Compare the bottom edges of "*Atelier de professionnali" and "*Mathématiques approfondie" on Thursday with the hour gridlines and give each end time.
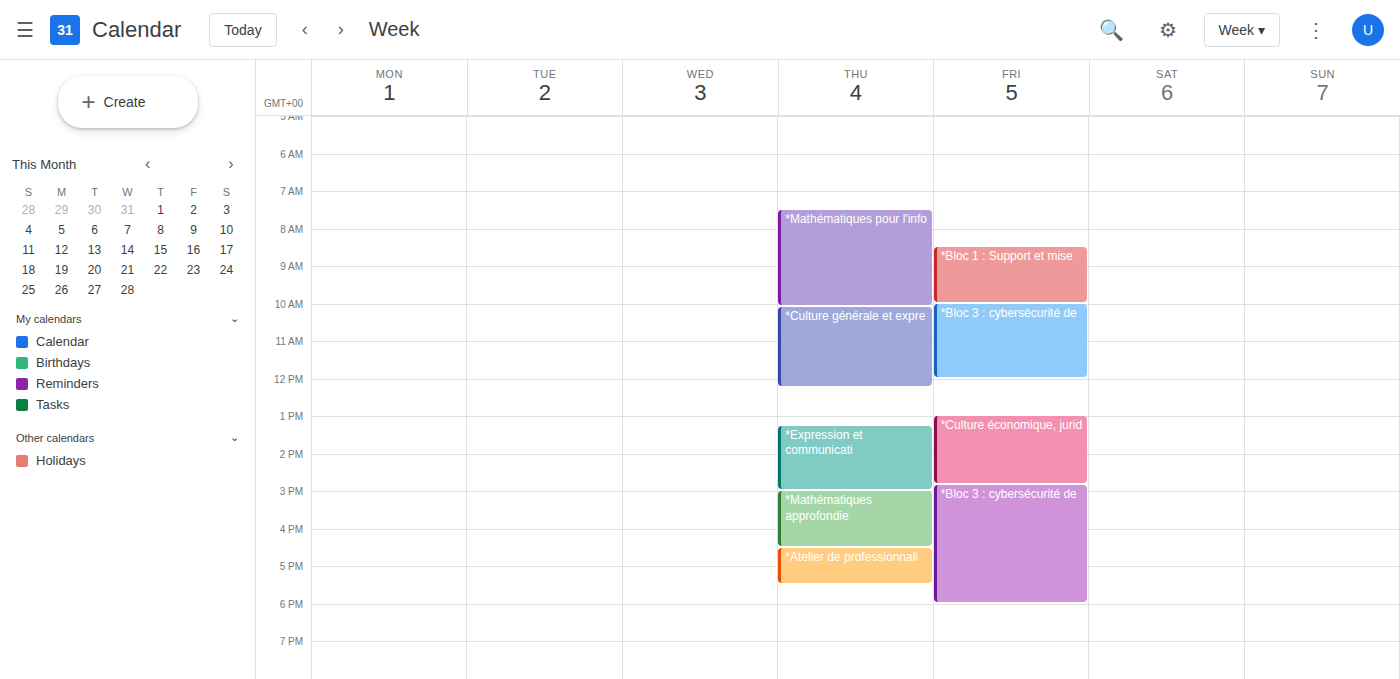
"*Atelier de professionnali": 5:30 PM, halfway between the 5 PM and 6 PM lines. "*Mathématiques approfondie": 4:30 PM, halfway between the 4 PM and 5 PM lines.